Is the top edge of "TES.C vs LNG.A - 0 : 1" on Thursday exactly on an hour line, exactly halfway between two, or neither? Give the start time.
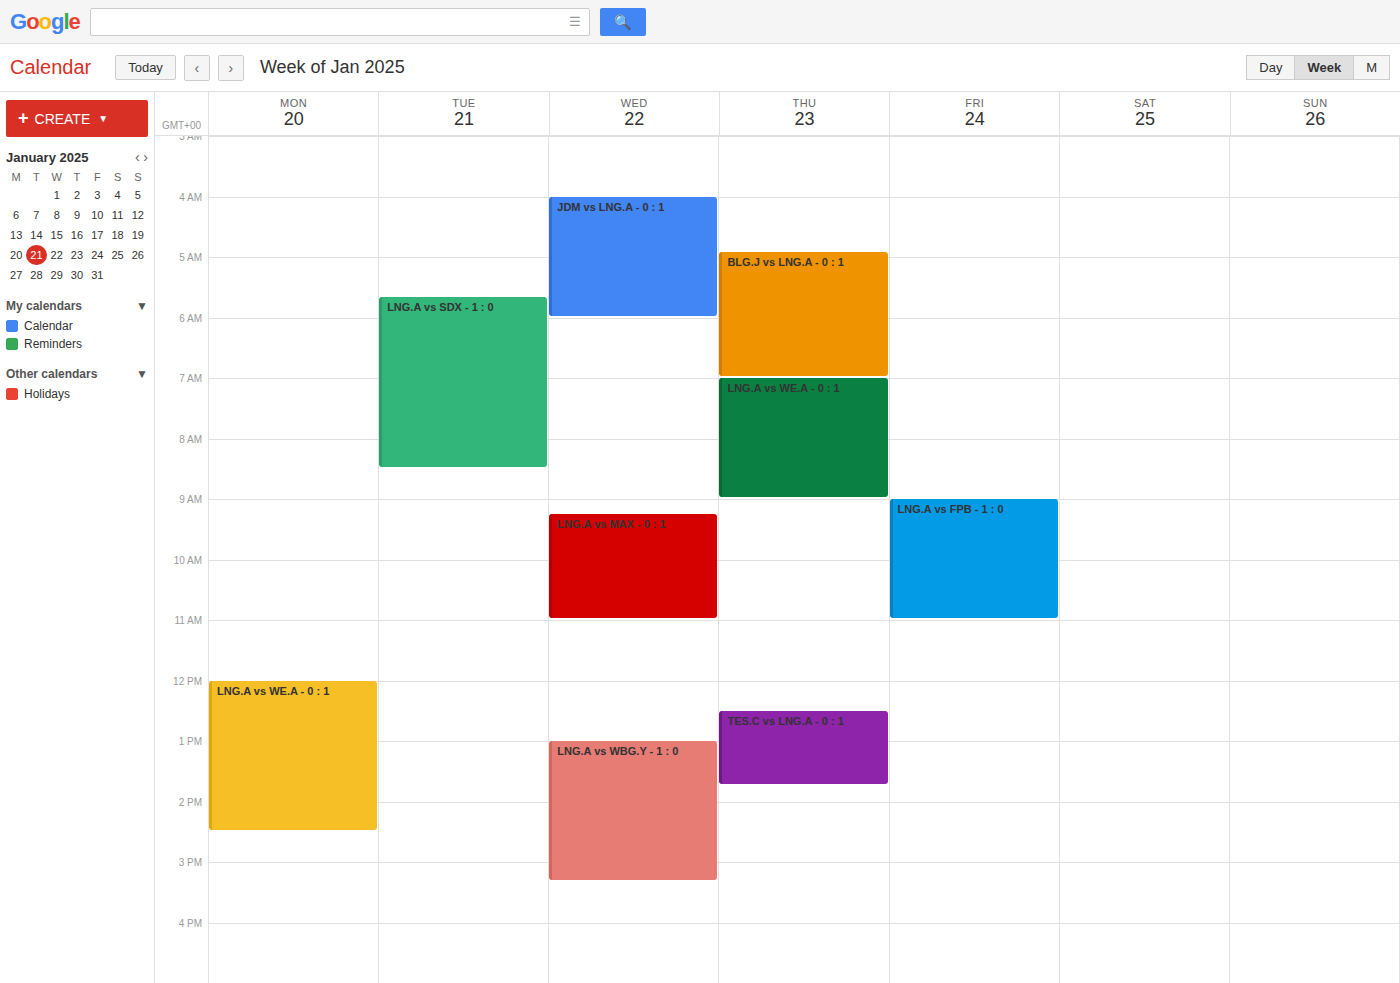
12:30 PM -- halfway between the 12 PM and 1 PM lines.